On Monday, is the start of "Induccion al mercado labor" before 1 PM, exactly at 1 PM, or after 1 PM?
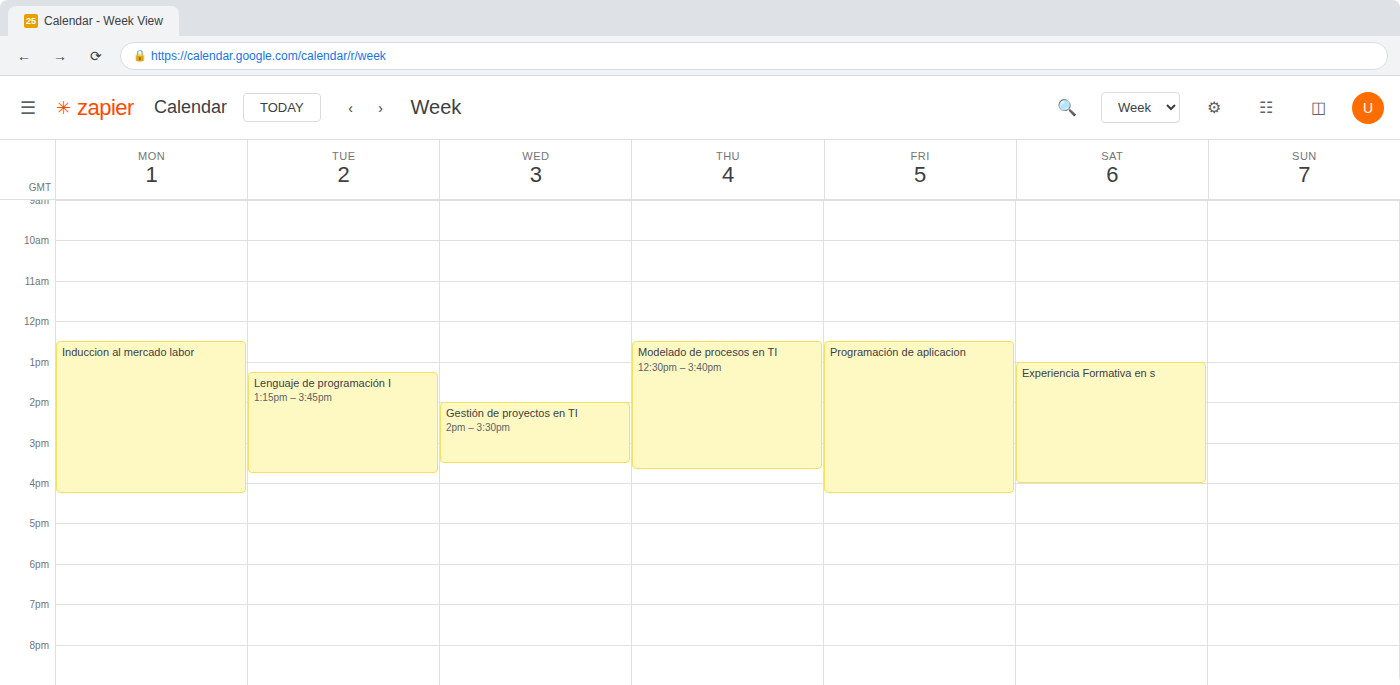
12:30 PM -- before 1 PM, 30 minutes above the 1 PM line.